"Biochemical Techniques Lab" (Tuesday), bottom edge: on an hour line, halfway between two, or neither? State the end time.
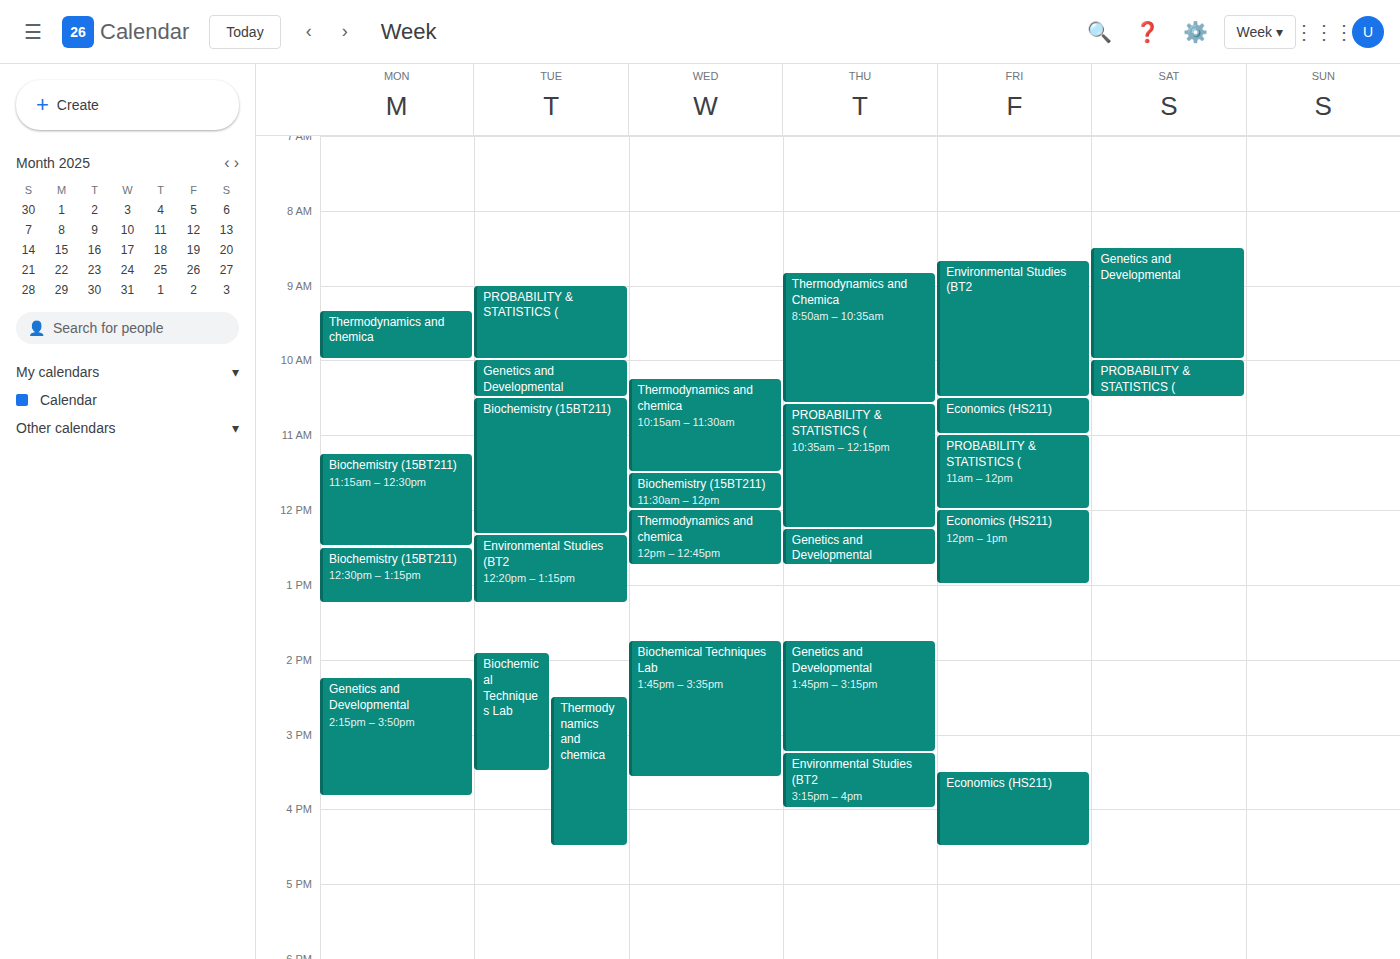
3:30 PM -- halfway between the 3 PM and 4 PM lines.